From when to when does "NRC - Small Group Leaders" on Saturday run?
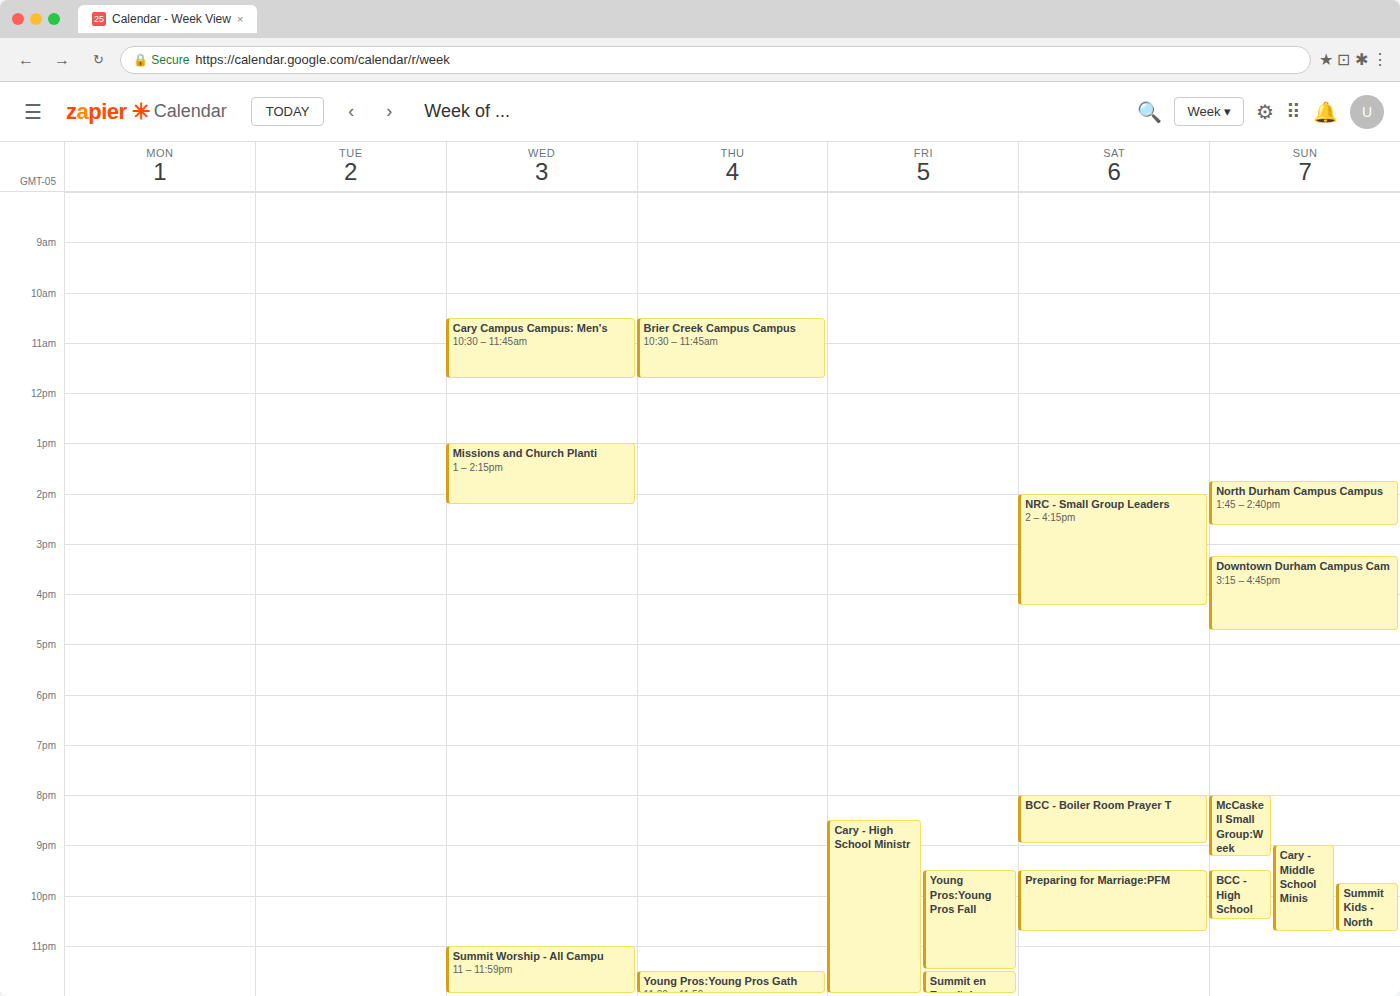
2:00 PM to 4:15 PM